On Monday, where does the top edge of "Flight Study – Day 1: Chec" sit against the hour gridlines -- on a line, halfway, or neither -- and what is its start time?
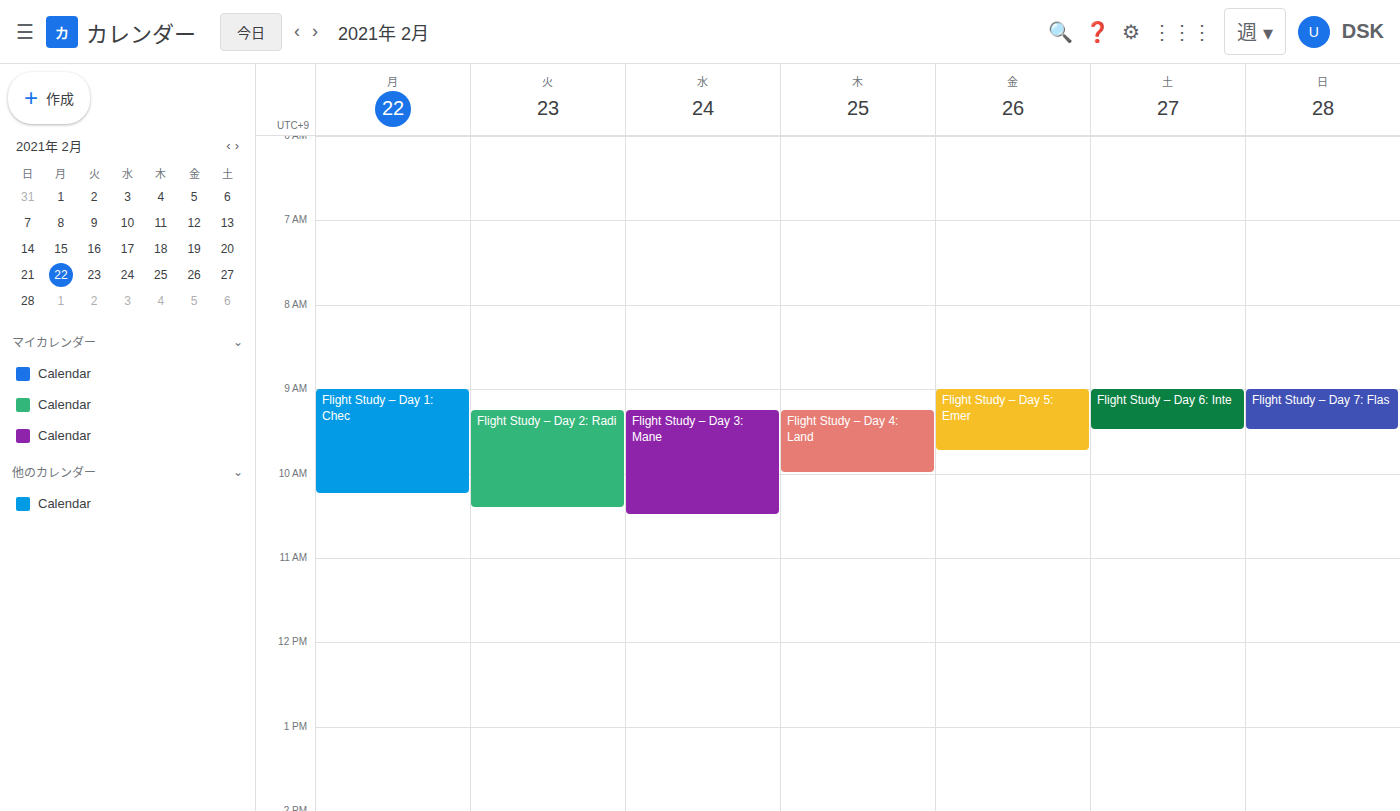
9:00 AM -- exactly on the 9 AM line.